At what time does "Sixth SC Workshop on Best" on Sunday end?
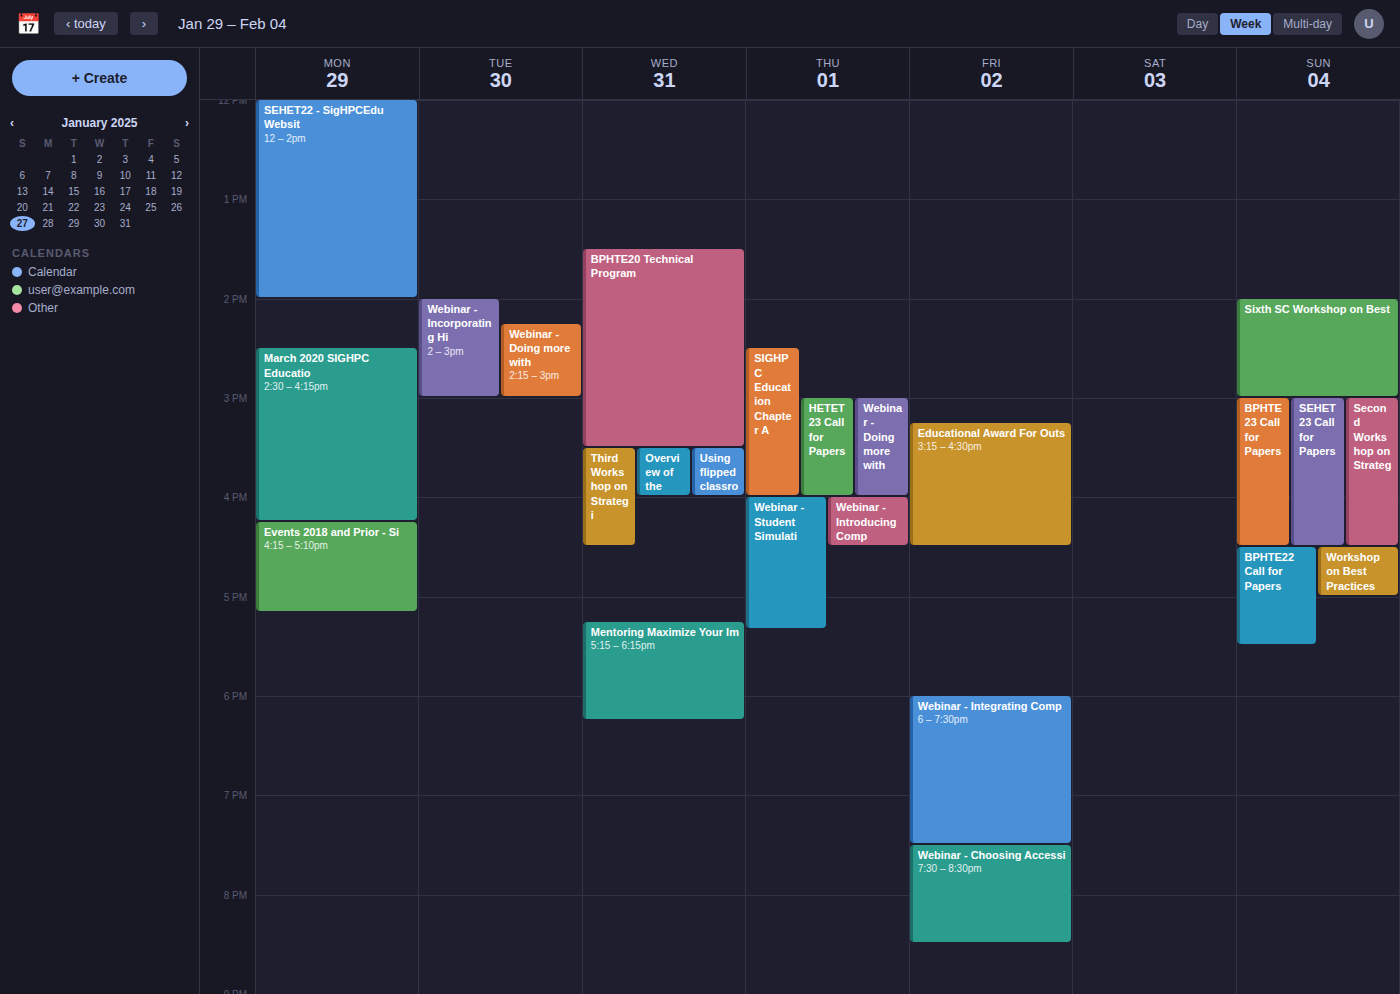
3:00 PM